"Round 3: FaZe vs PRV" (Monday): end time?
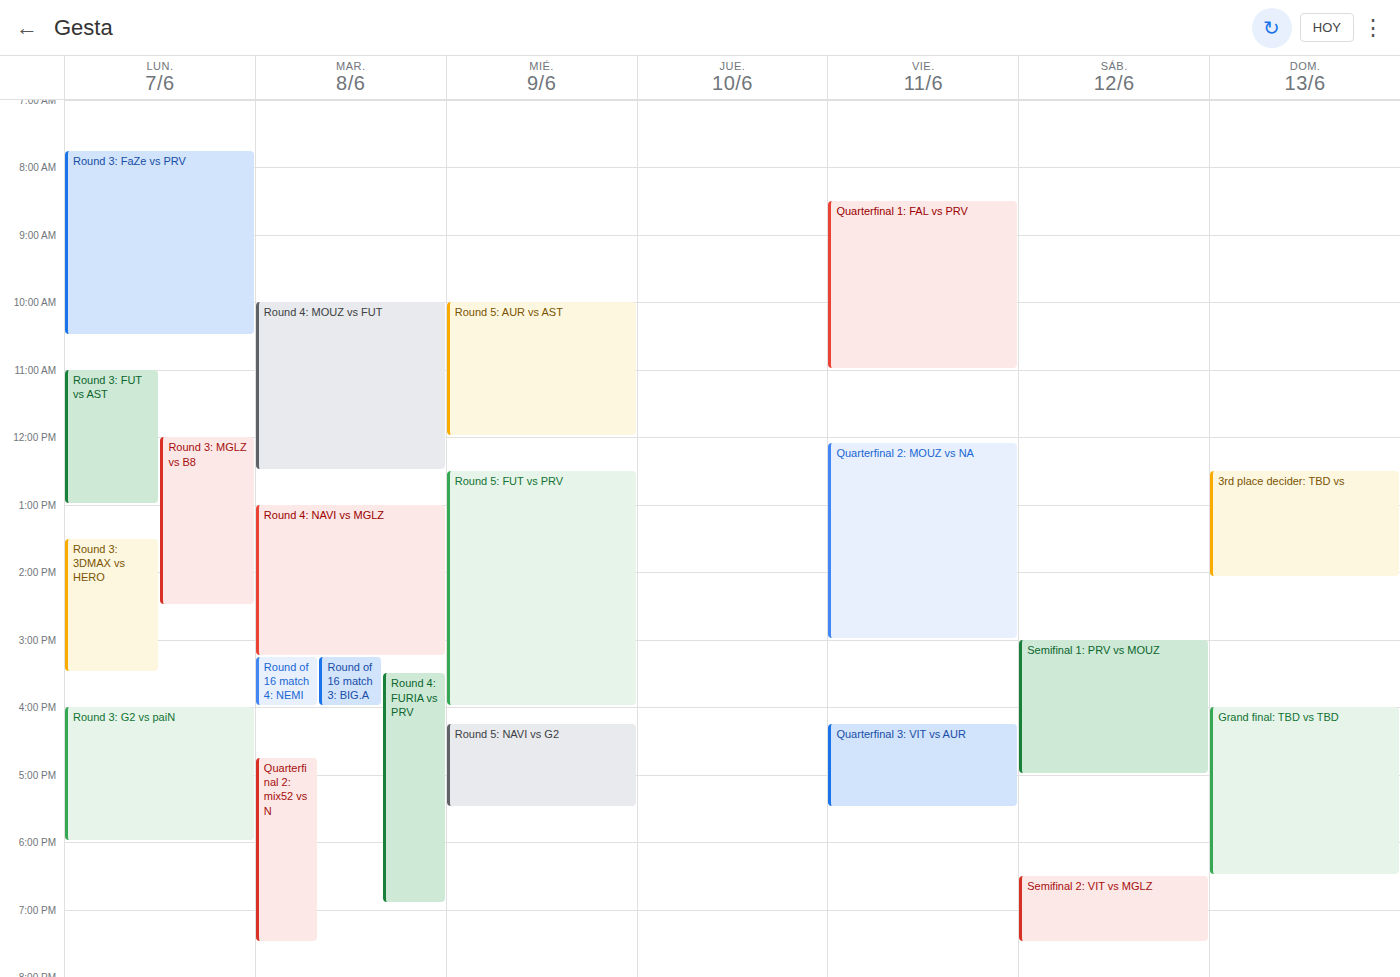
10:30 AM